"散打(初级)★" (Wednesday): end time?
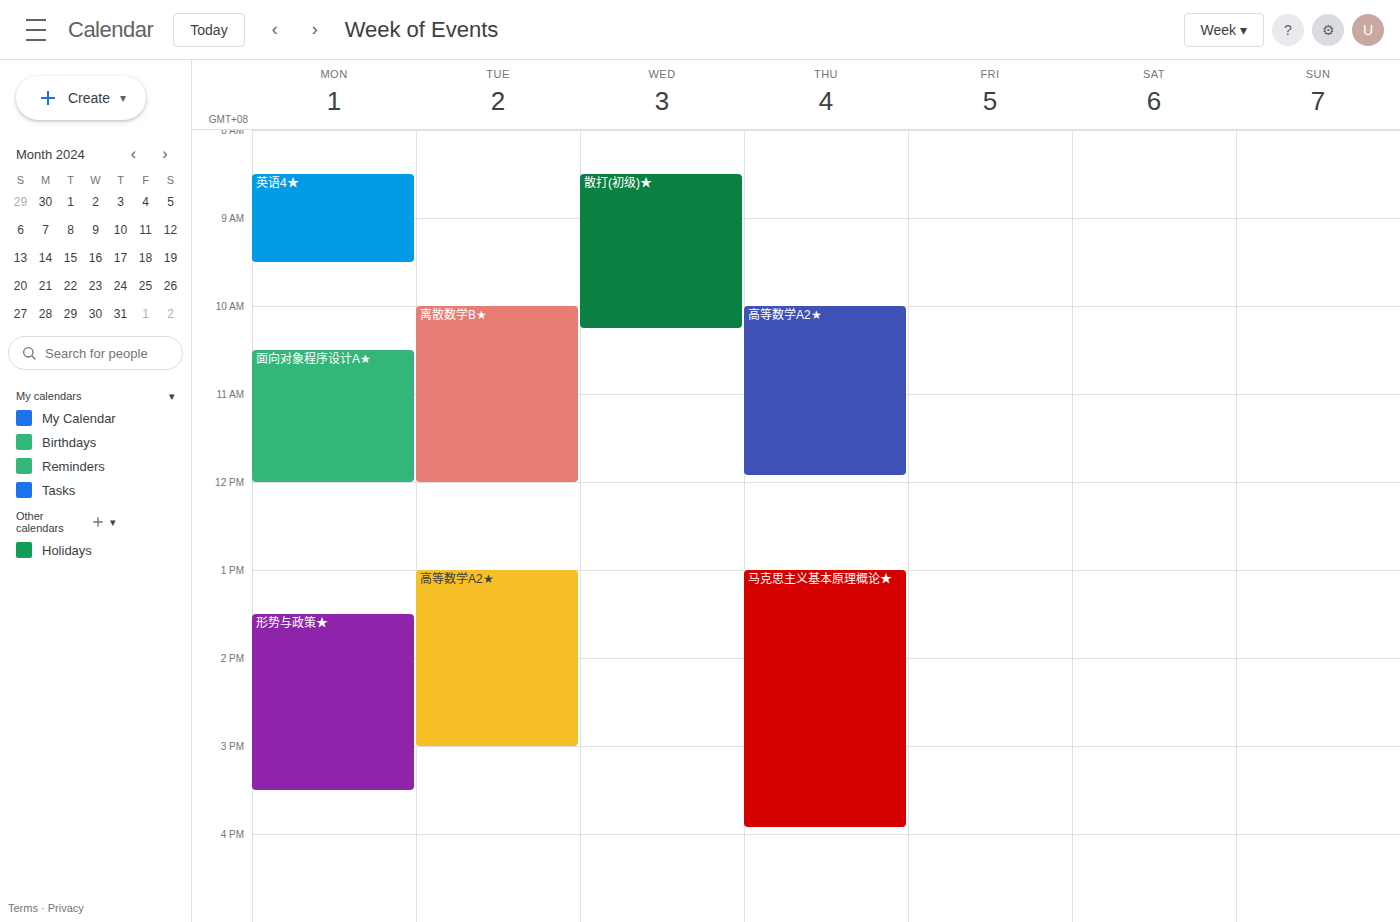
10:15 AM